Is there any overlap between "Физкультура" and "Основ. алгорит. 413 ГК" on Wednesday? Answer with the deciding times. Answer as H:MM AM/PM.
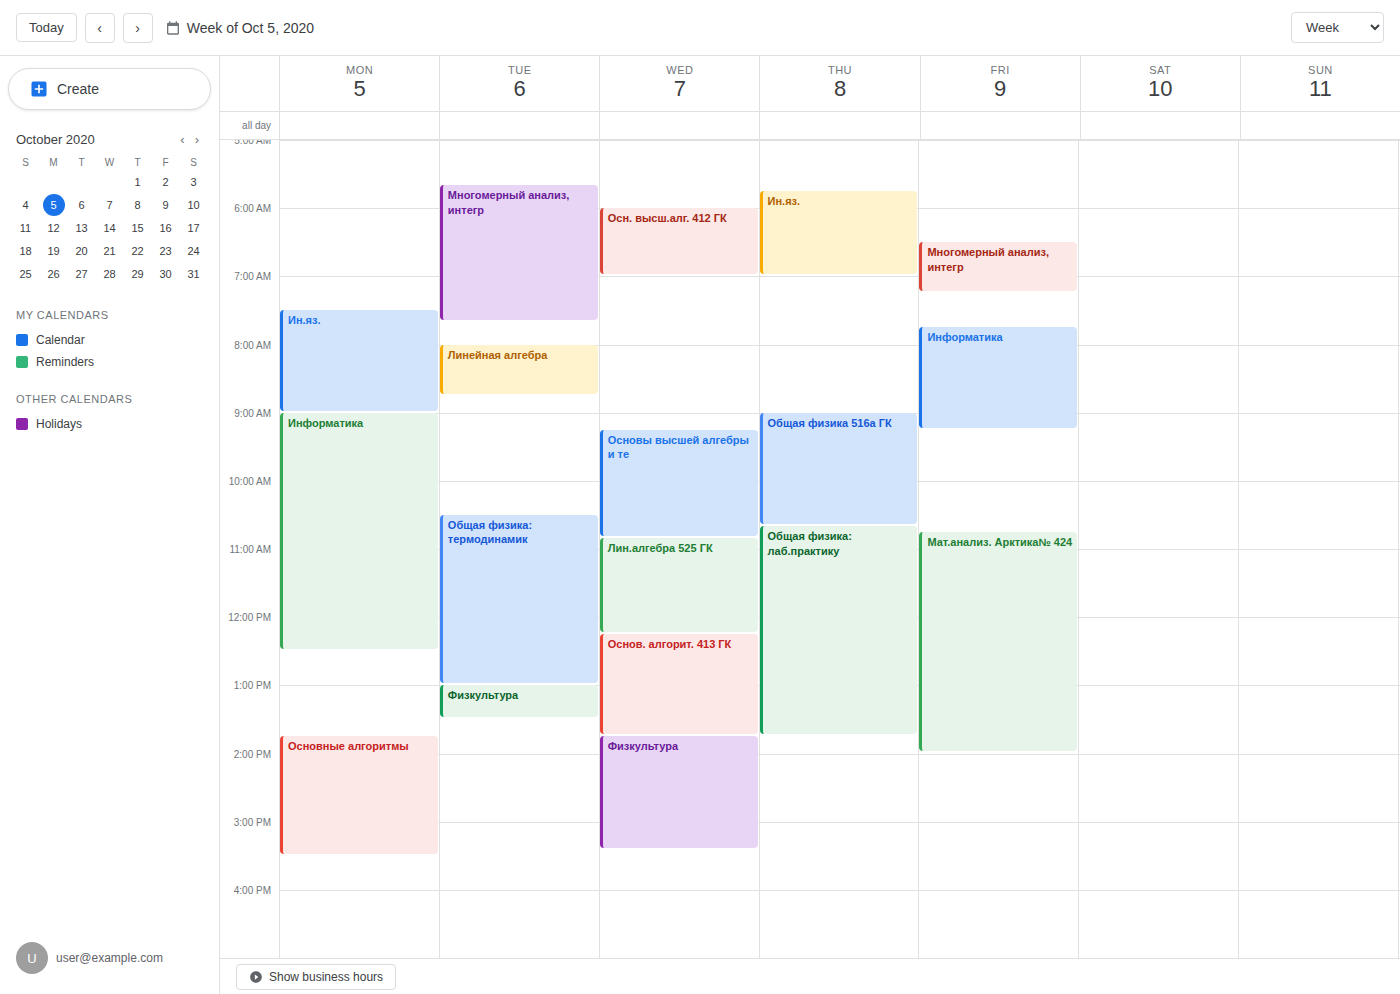
"Основ. алгорит. 413 ГК" ends at 1:45 PM, exactly when "Физкультура" starts -- they touch but do not overlap.